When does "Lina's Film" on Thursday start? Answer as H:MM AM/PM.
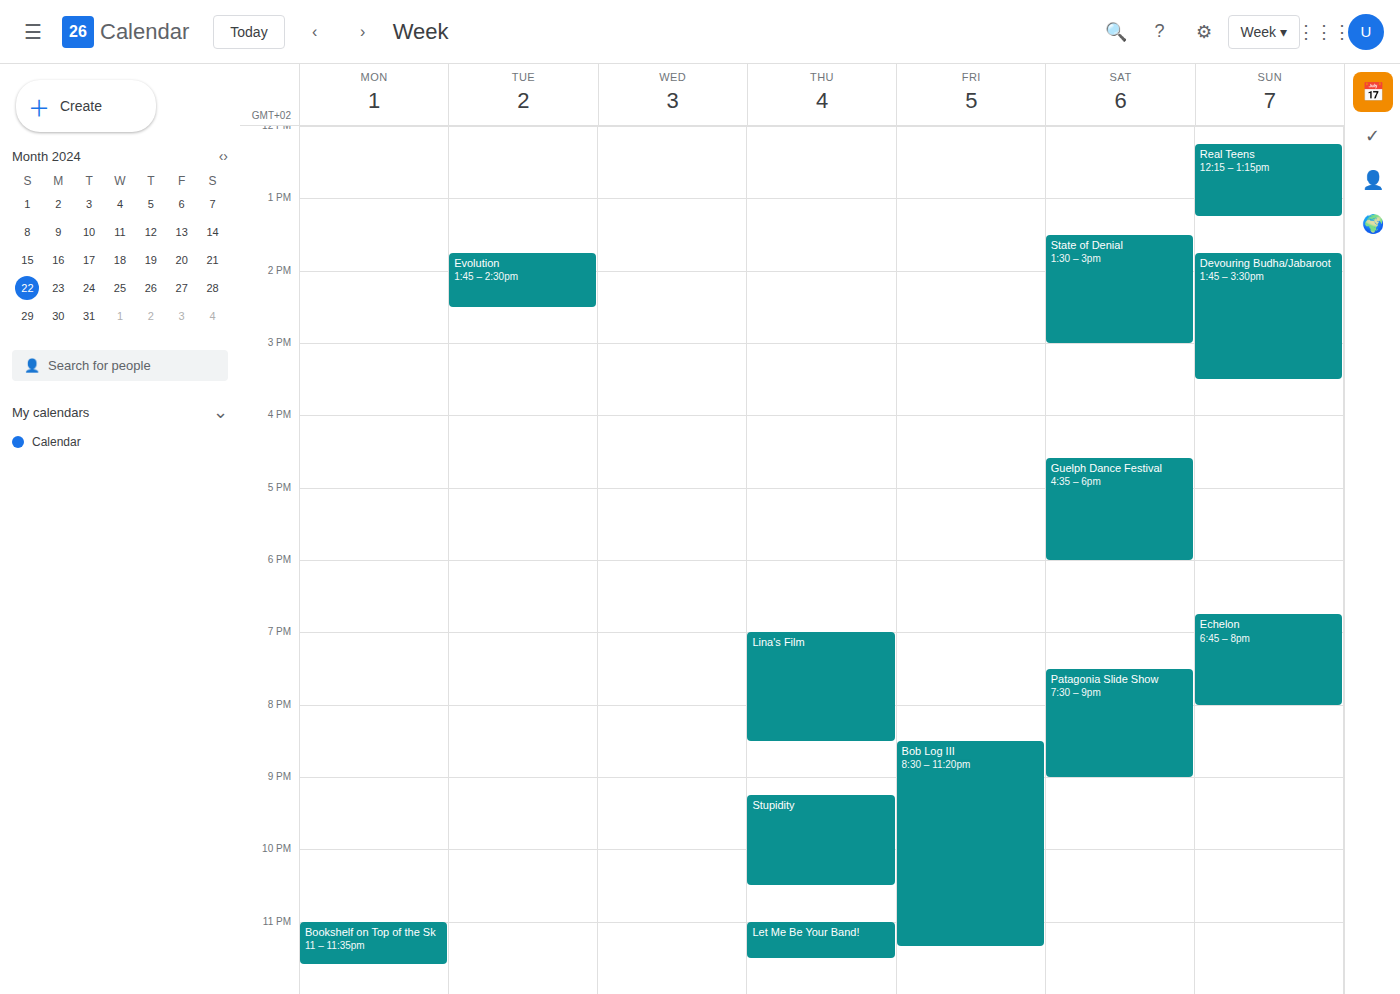
7:00 PM